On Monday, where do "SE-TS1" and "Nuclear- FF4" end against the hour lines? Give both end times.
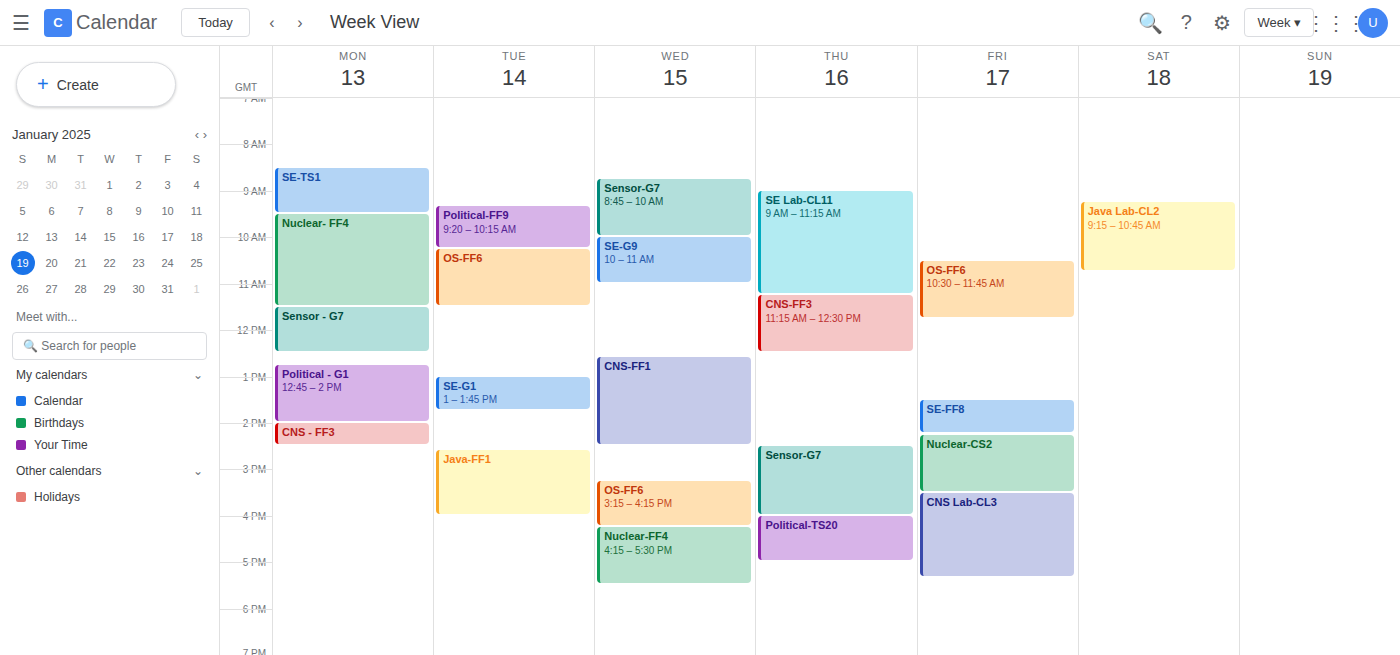
"SE-TS1": 9:30 AM, halfway between the 9 AM and 10 AM lines. "Nuclear- FF4": 11:30 AM, halfway between the 11 AM and 12 PM lines.